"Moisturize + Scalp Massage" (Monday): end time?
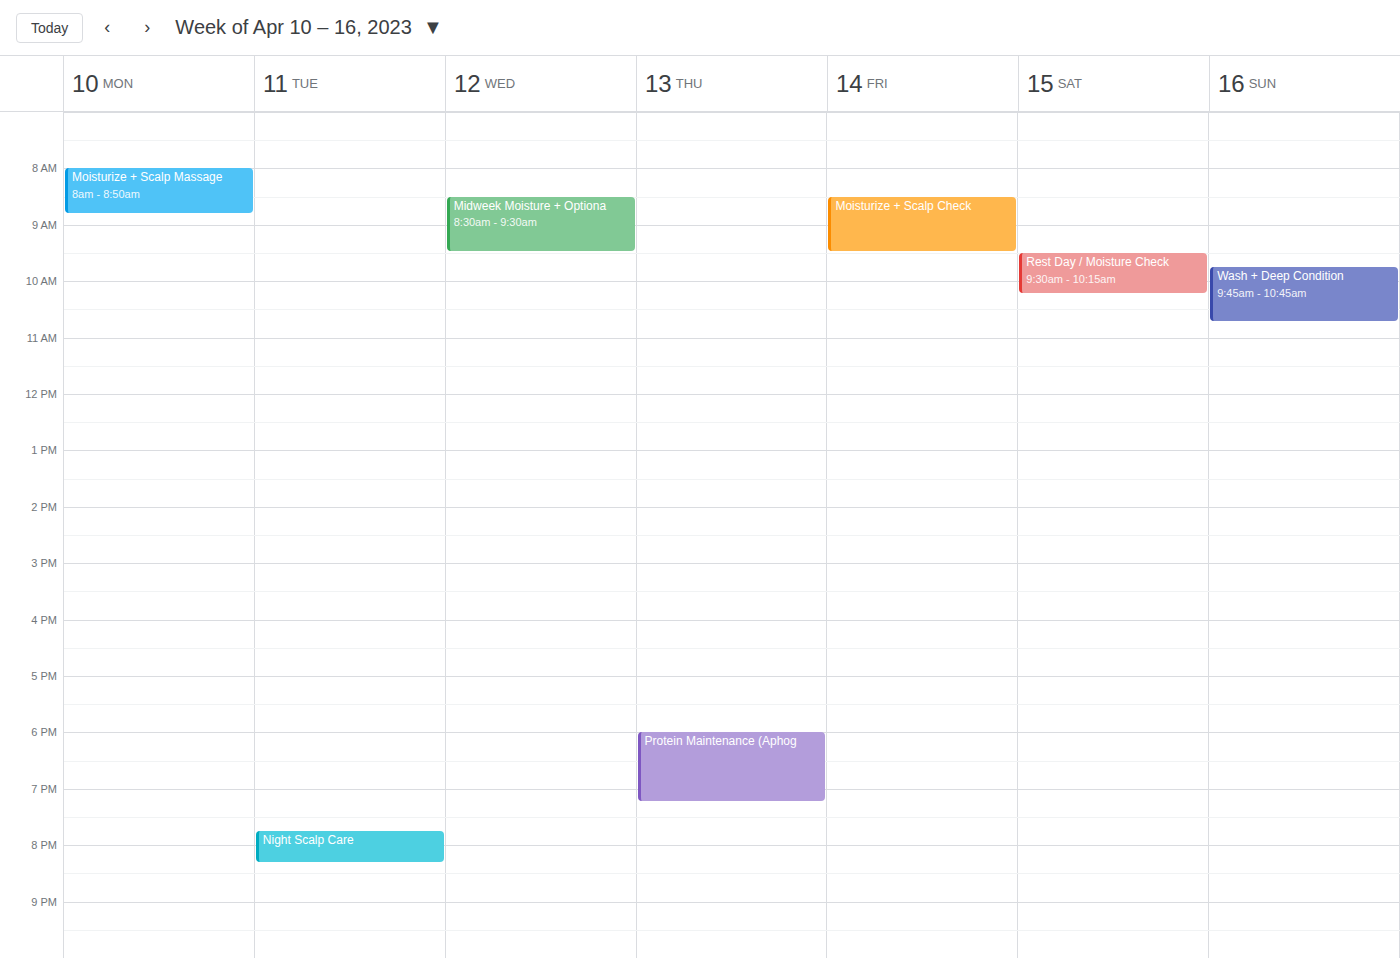
8:50 AM